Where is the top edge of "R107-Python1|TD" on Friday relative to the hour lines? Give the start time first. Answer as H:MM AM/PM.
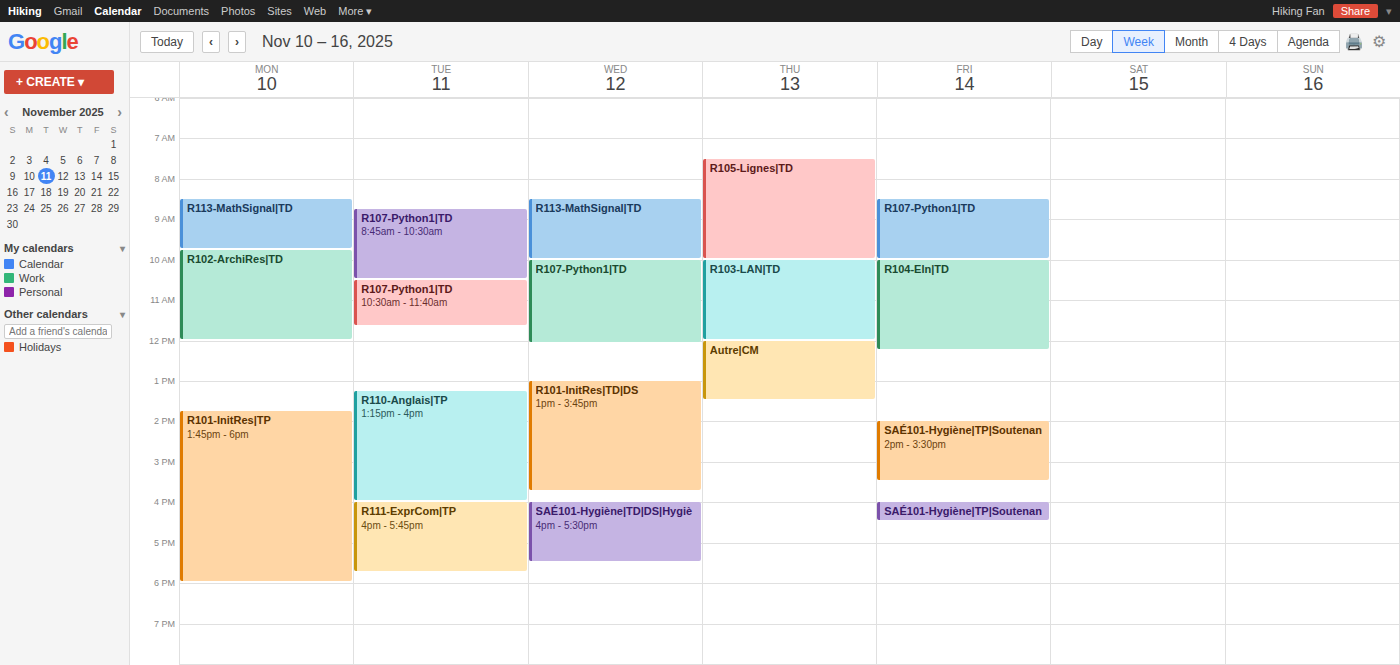
8:30 AM -- halfway between the 8 AM and 9 AM lines.